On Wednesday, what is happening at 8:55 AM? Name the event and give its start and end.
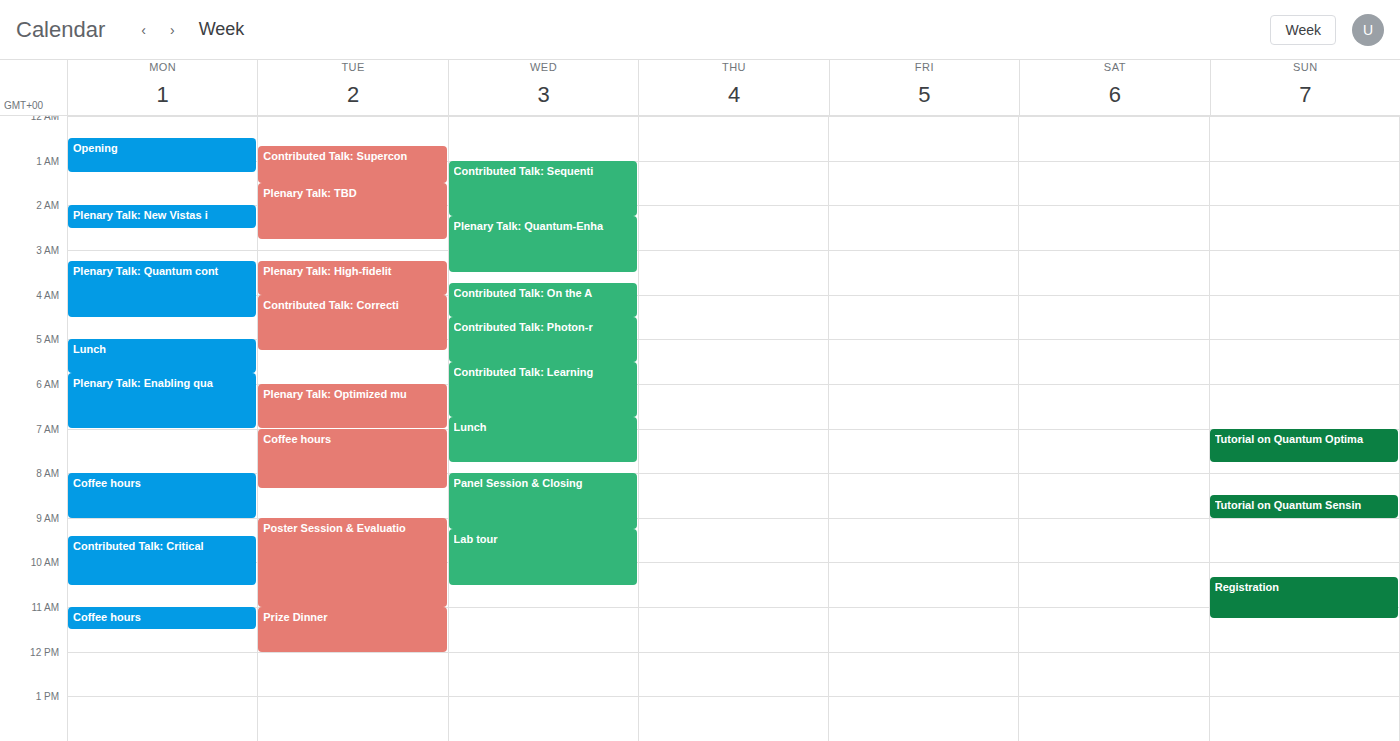
"Panel Session & Closing", 8:00 AM to 9:15 AM